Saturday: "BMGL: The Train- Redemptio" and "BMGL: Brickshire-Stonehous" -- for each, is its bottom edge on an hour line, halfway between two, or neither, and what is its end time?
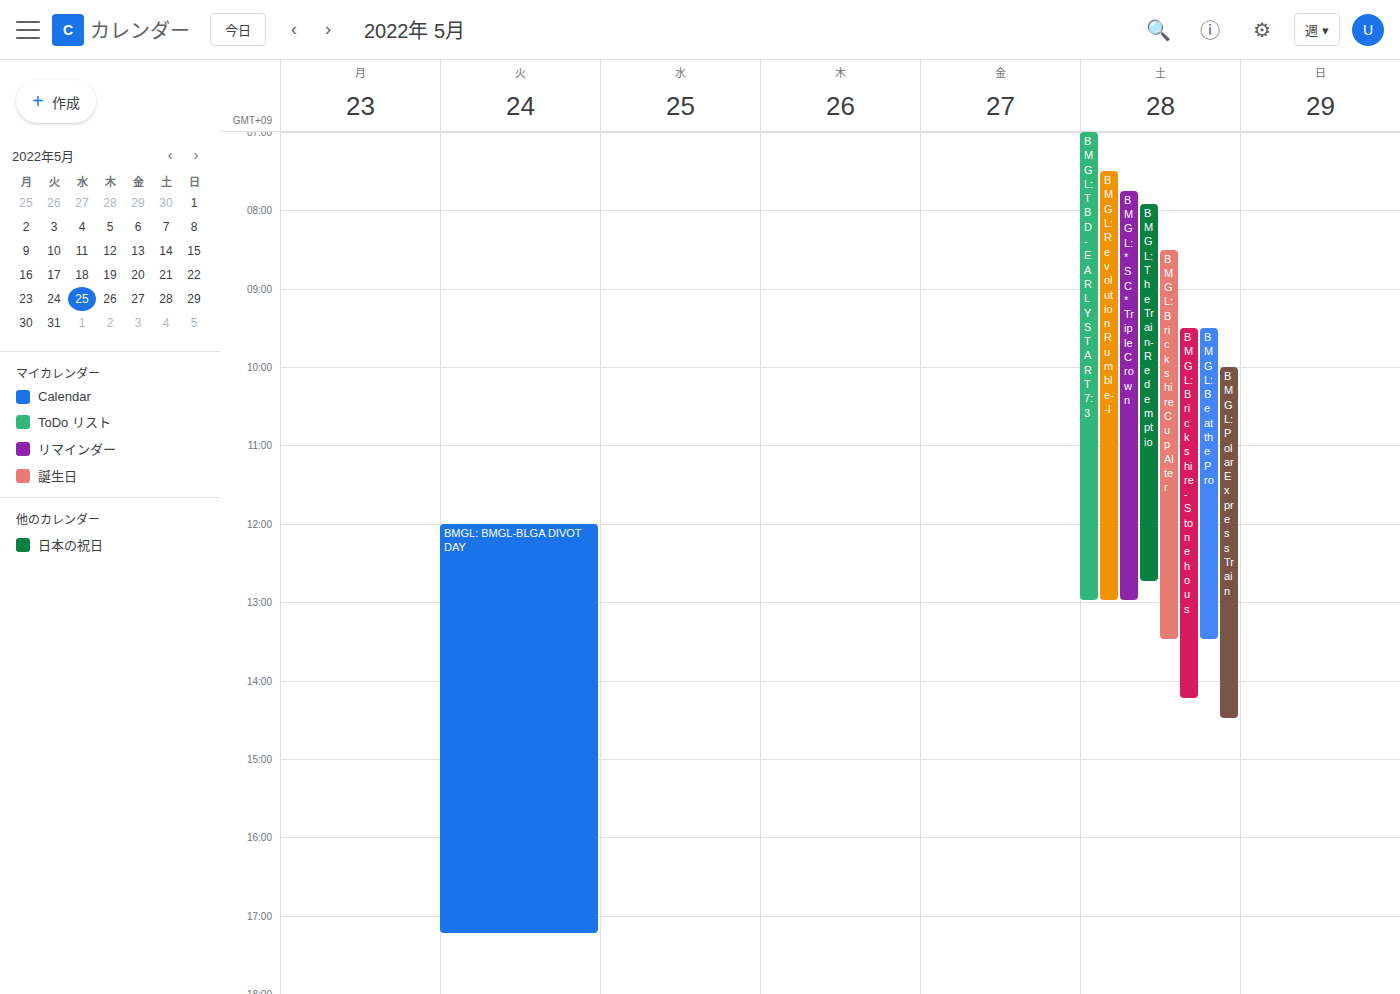
"BMGL: The Train- Redemptio": 12:45 PM, neither: three quarters of the way from the 12 PM line to the 1 PM line. "BMGL: Brickshire-Stonehous": 2:15 PM, neither: a quarter of the way from the 2 PM line to the 3 PM line.